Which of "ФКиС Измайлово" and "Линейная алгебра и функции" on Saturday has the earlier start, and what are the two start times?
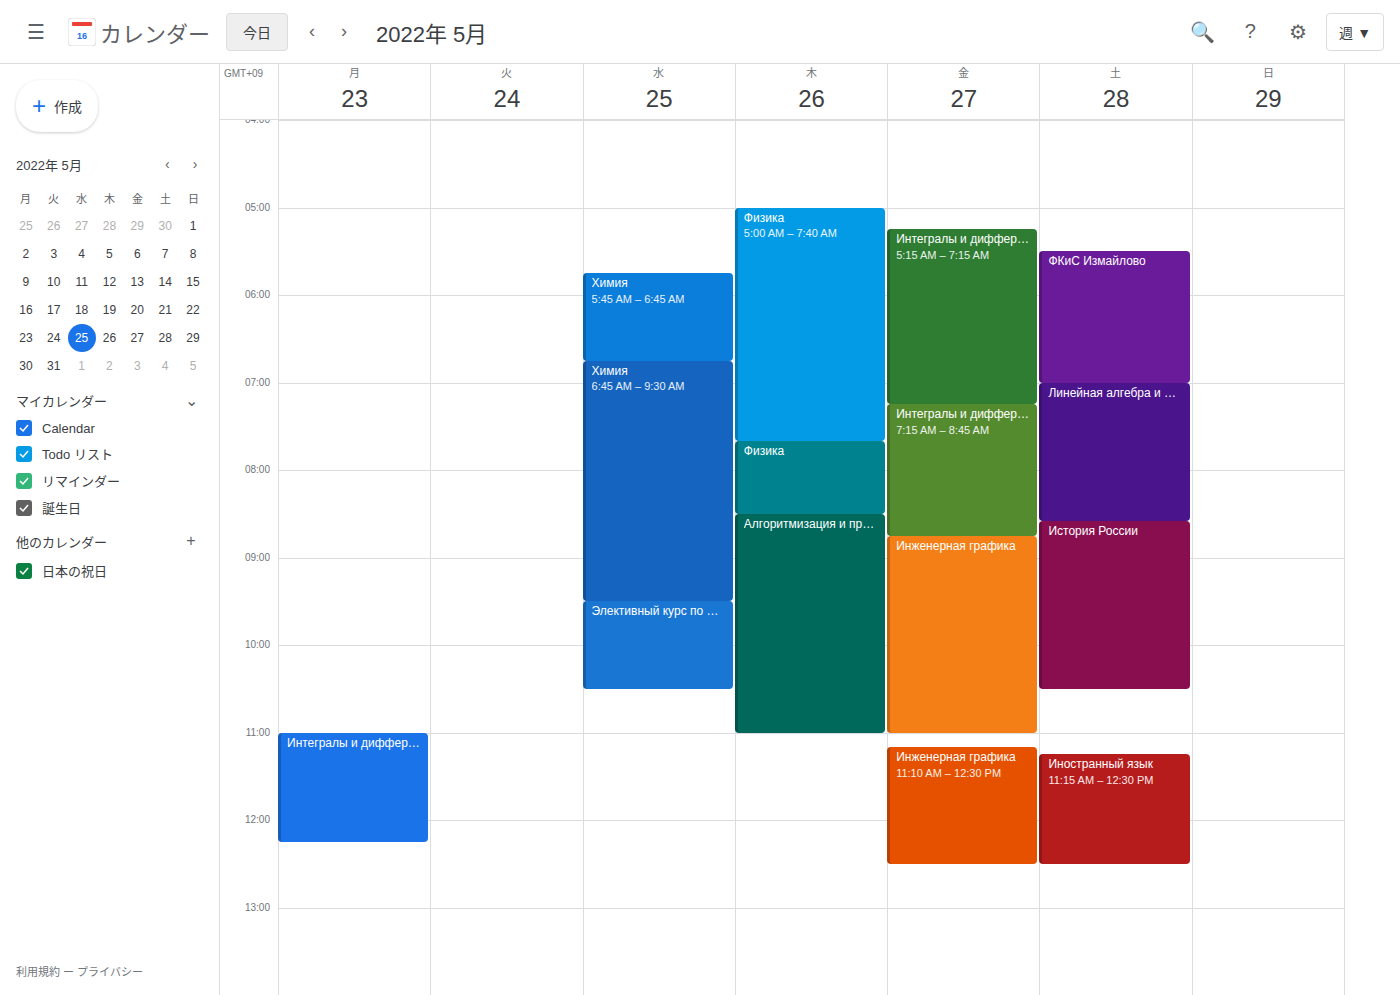
"ФКиС Измайлово" 5:30 AM; "Линейная алгебра и функции" 7:00 AM.